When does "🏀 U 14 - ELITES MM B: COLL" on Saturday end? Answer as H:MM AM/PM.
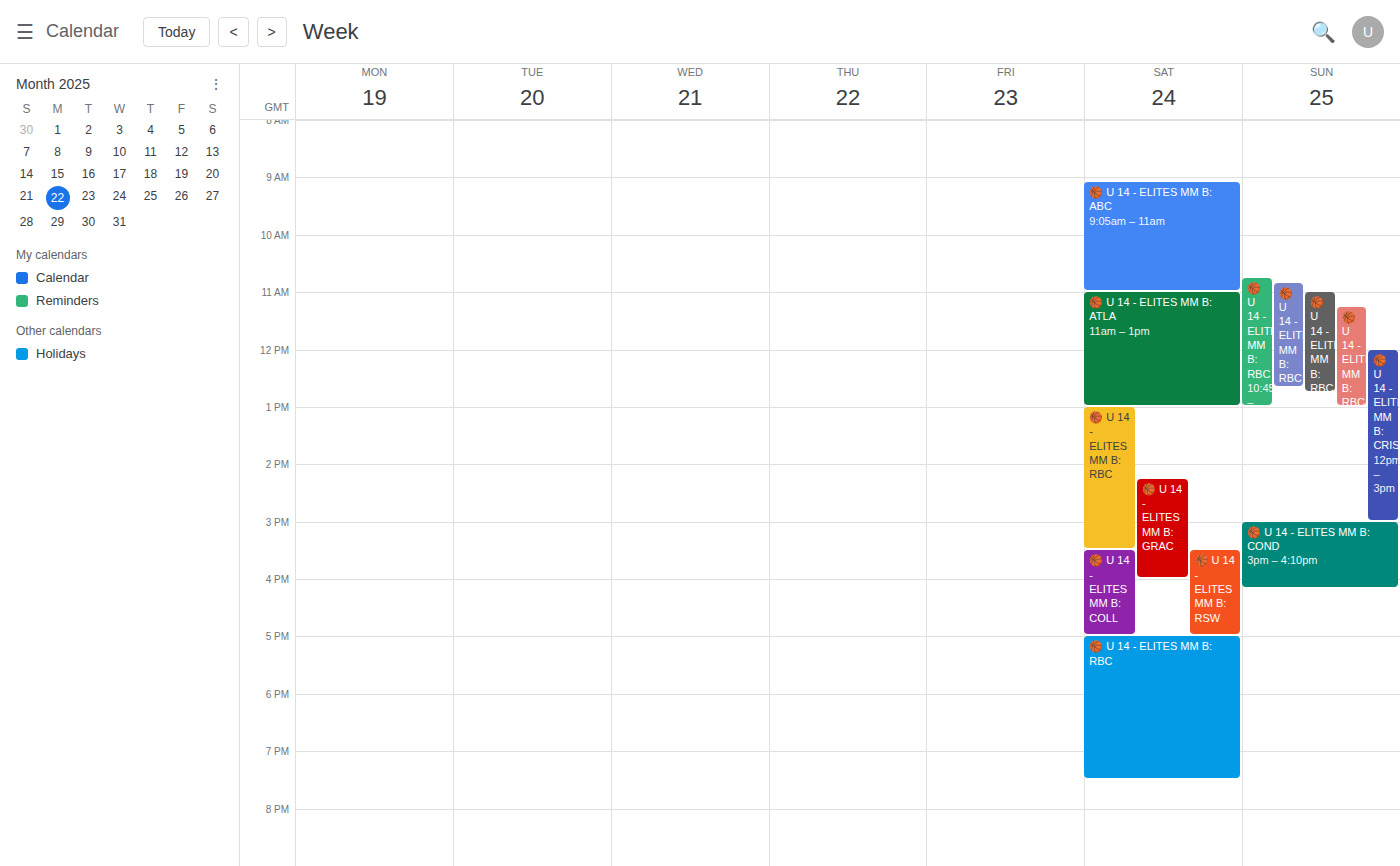
5:00 PM